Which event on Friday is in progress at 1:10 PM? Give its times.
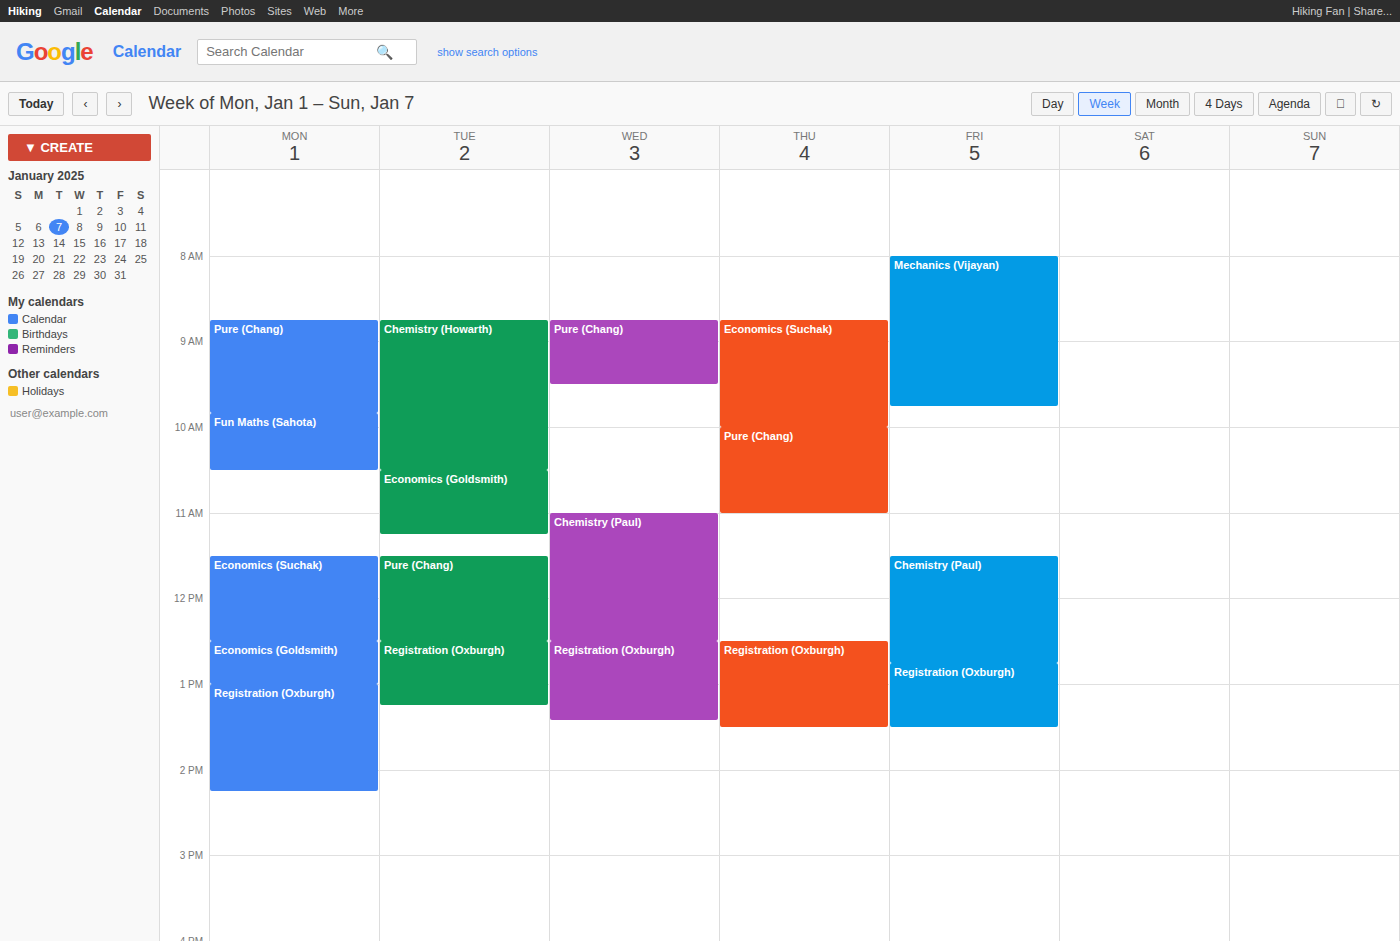
"Registration (Oxburgh)", 12:45 PM to 1:30 PM